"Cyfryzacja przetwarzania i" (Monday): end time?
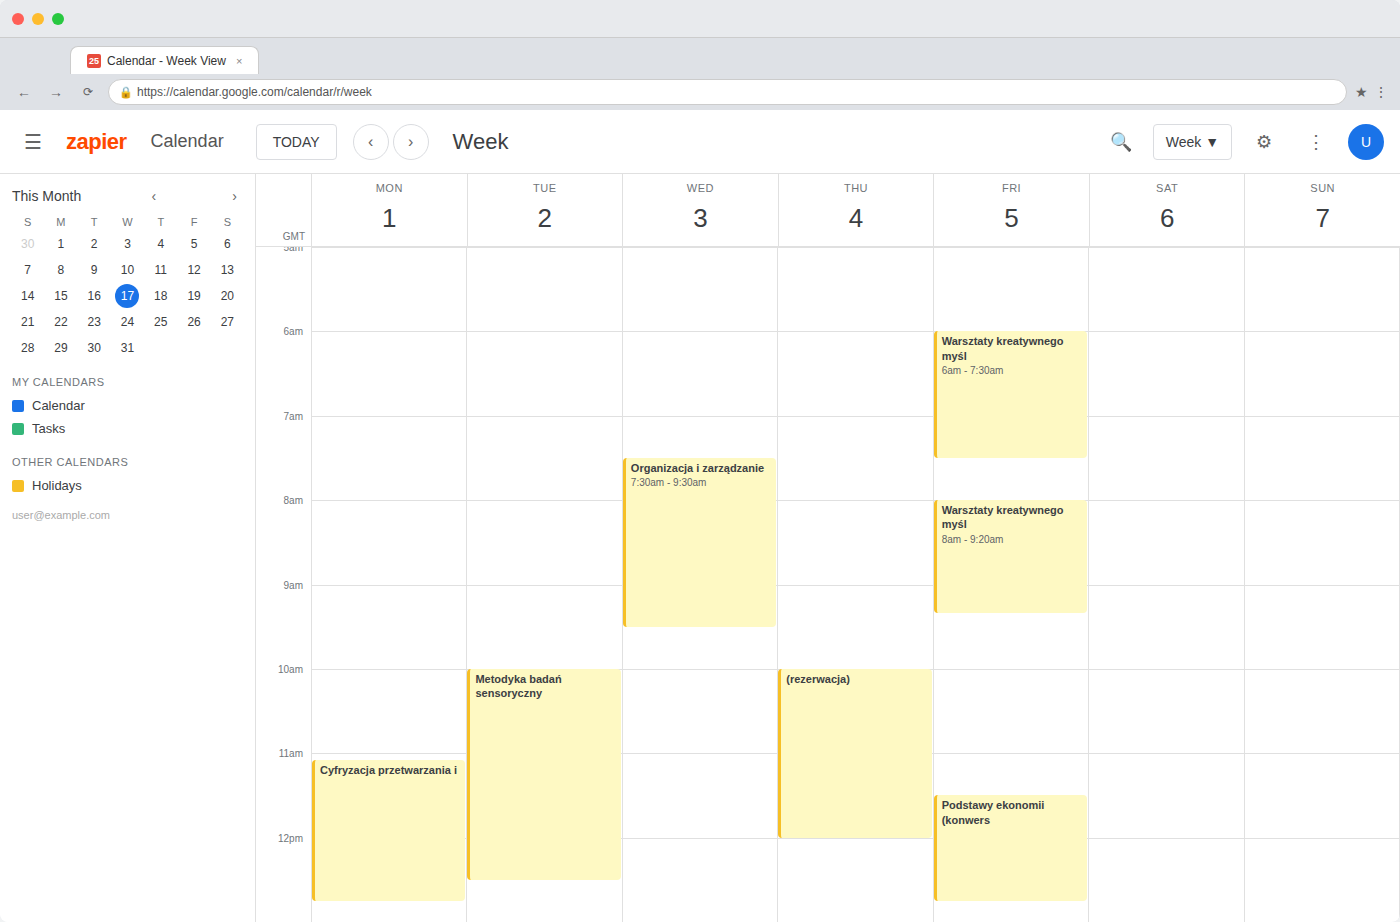
12:45 PM